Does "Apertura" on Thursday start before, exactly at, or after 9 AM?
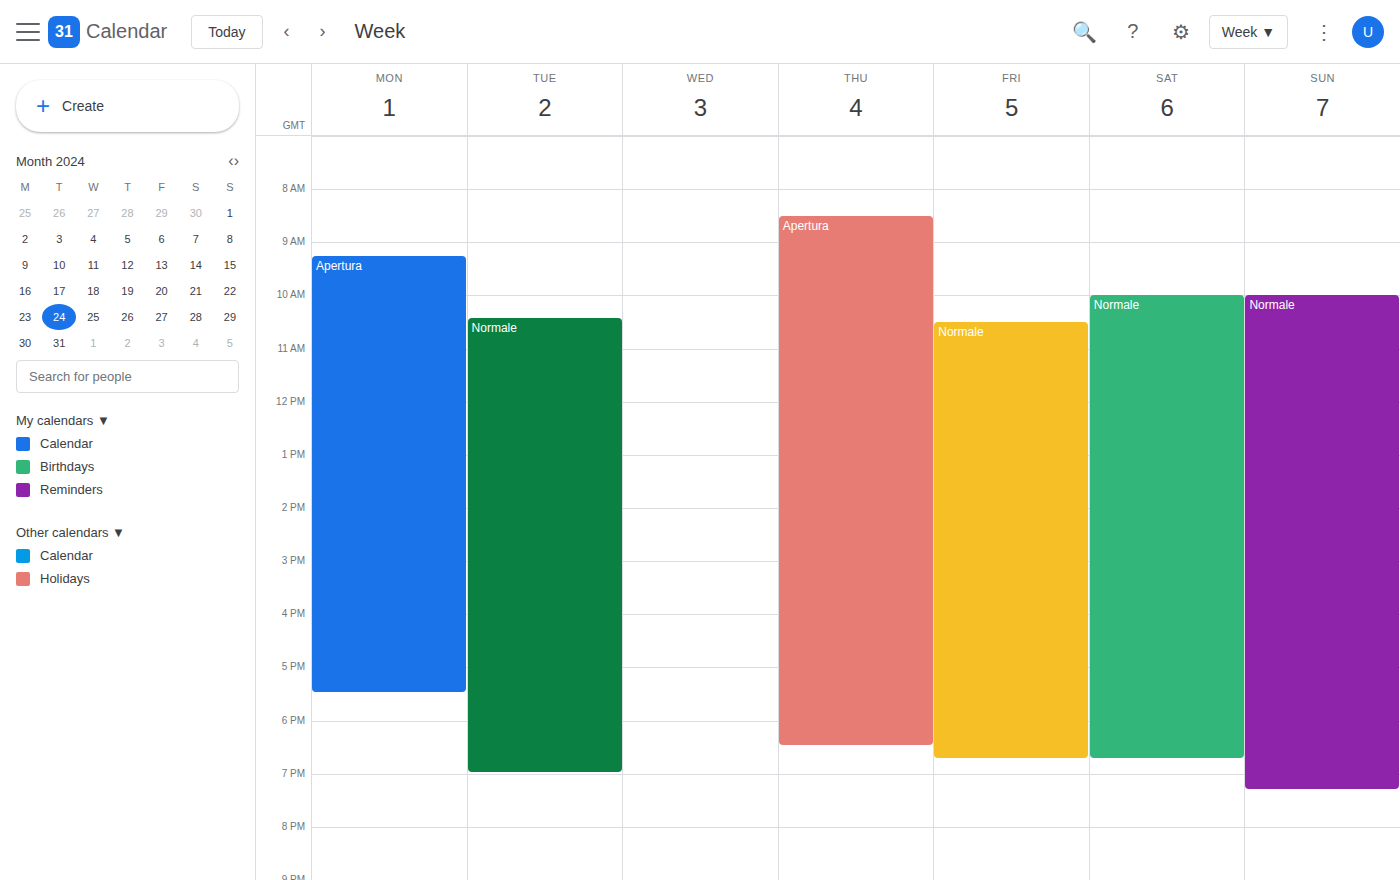
8:30 AM -- before 9 AM, 30 minutes above the 9 AM line.